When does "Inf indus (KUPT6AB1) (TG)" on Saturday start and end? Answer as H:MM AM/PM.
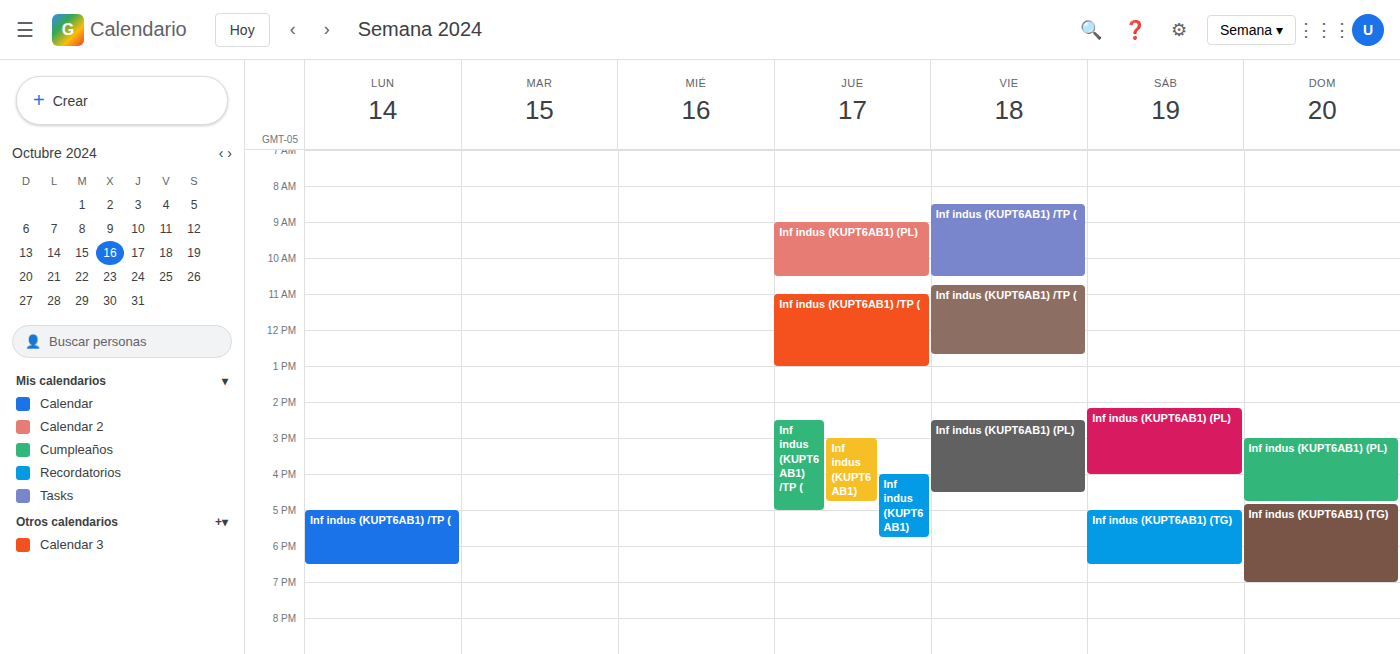
5:00 PM to 6:30 PM